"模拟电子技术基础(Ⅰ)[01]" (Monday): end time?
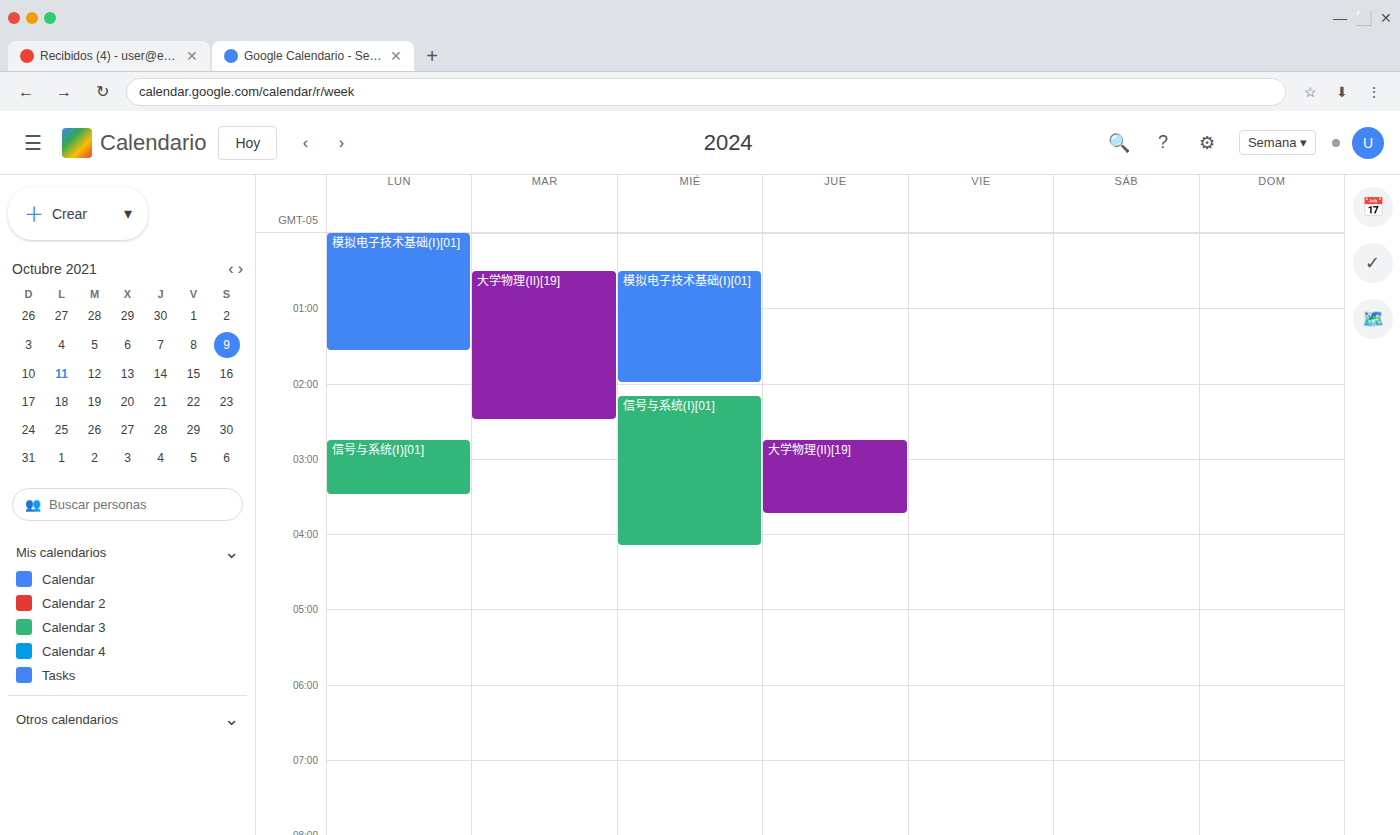
1:35 AM